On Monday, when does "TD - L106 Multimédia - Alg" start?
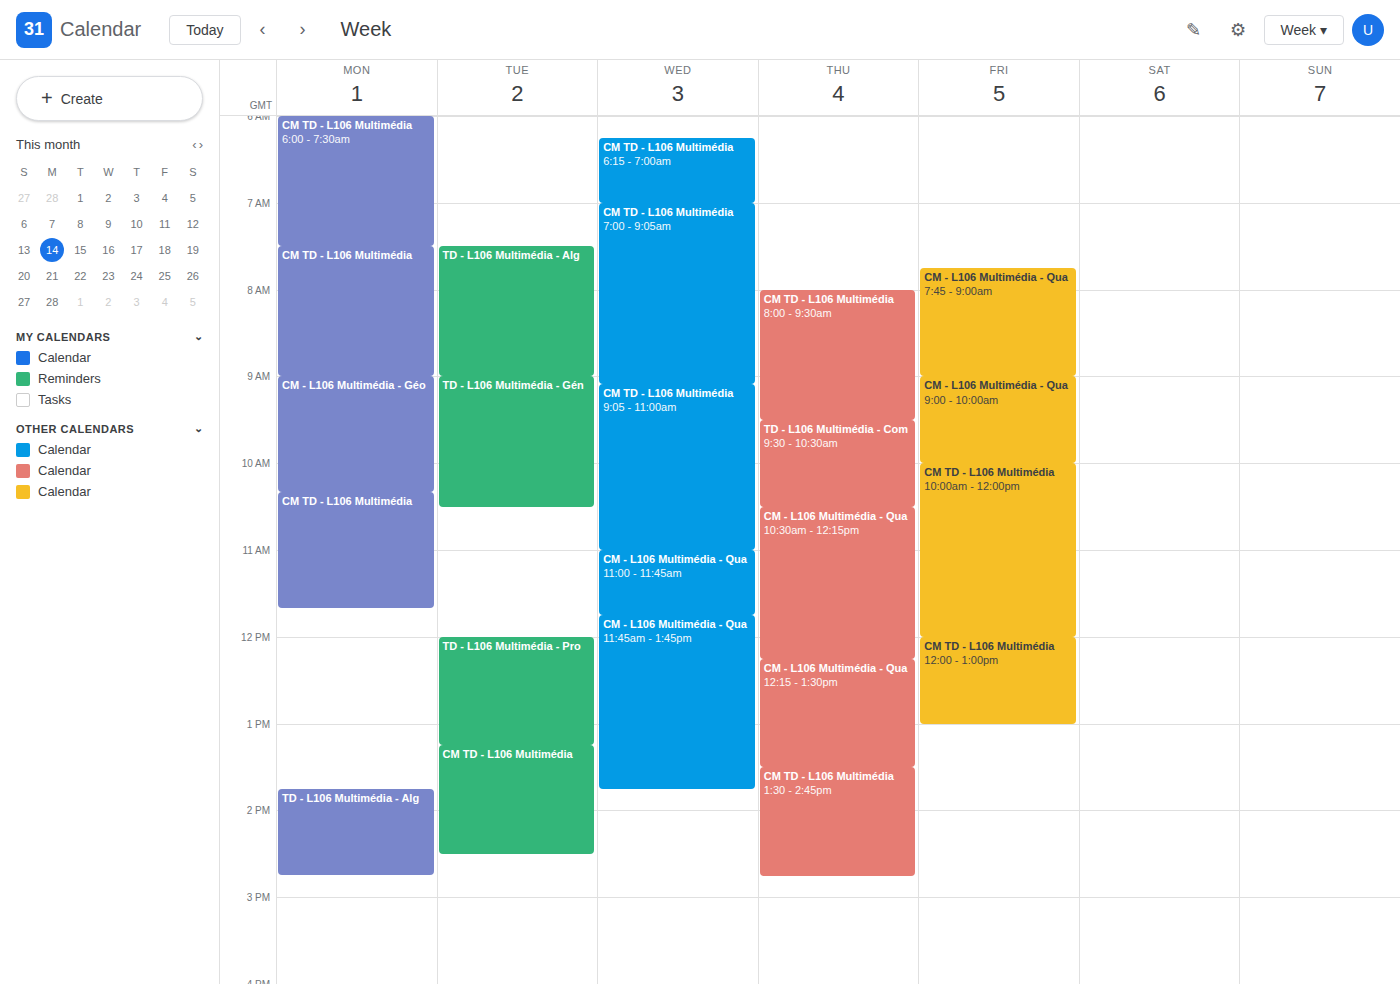
1:45 PM